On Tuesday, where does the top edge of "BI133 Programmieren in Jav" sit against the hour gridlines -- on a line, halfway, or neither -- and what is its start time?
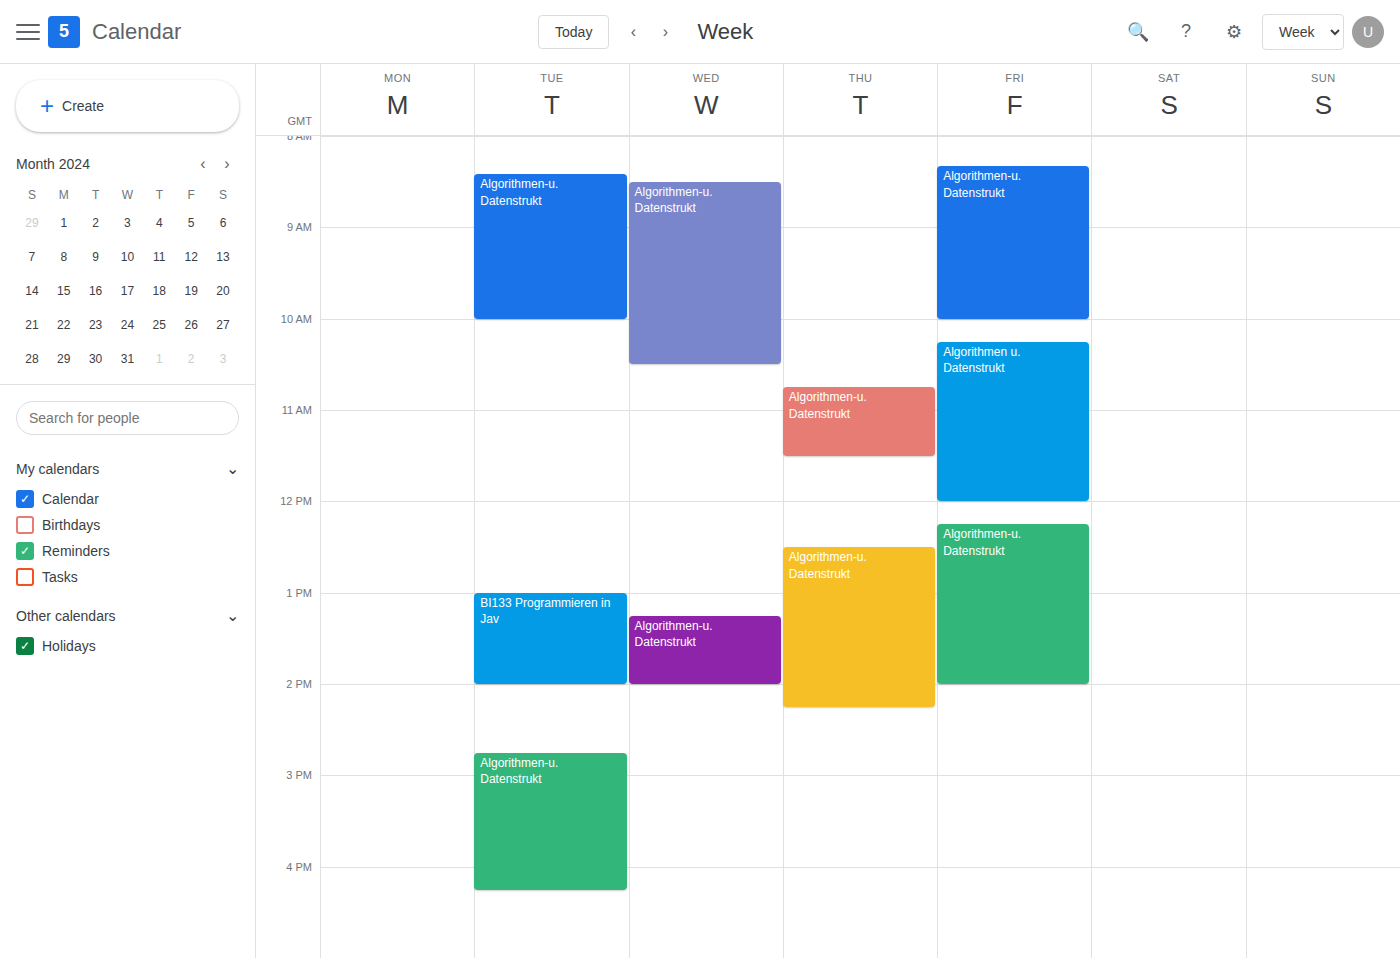
1:00 PM -- exactly on the 1 PM line.